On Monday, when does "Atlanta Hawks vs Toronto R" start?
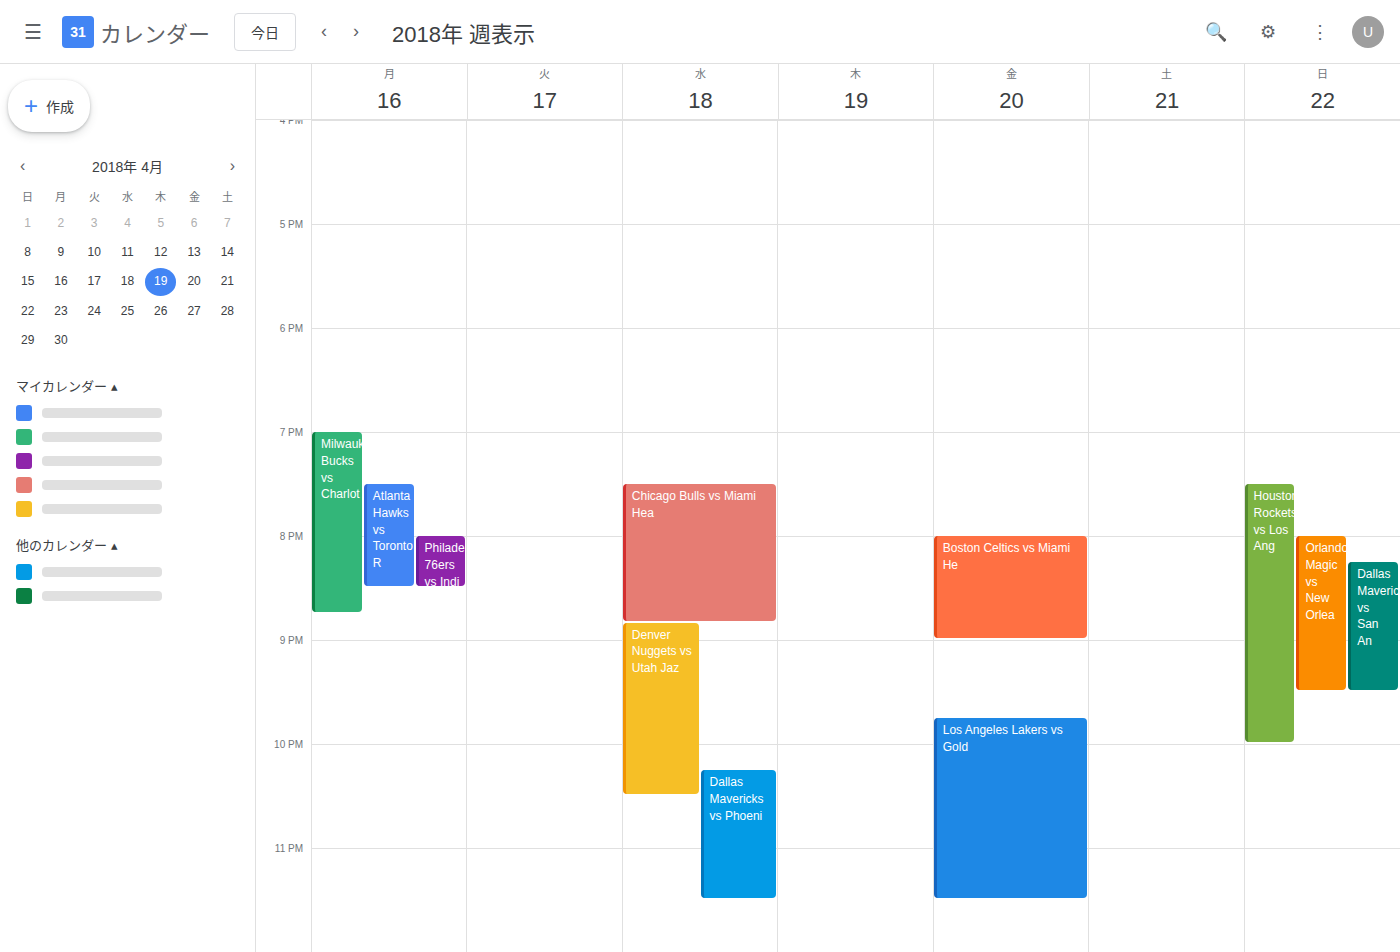
7:30 PM